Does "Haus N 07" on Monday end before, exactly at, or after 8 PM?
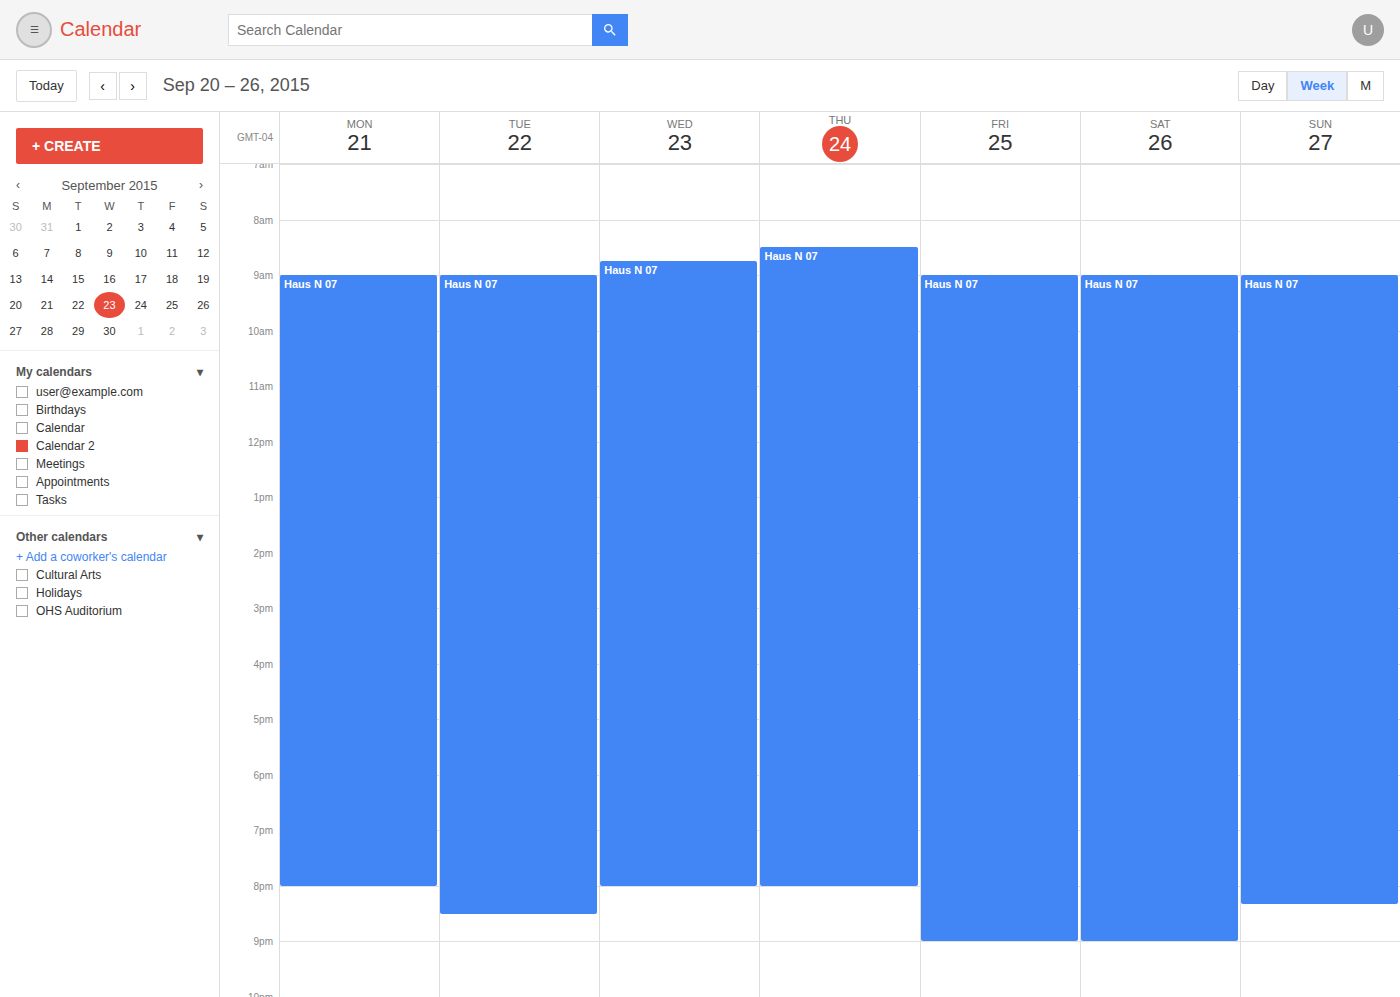
8:00 PM -- exactly at 8 PM, on the 8 PM line.